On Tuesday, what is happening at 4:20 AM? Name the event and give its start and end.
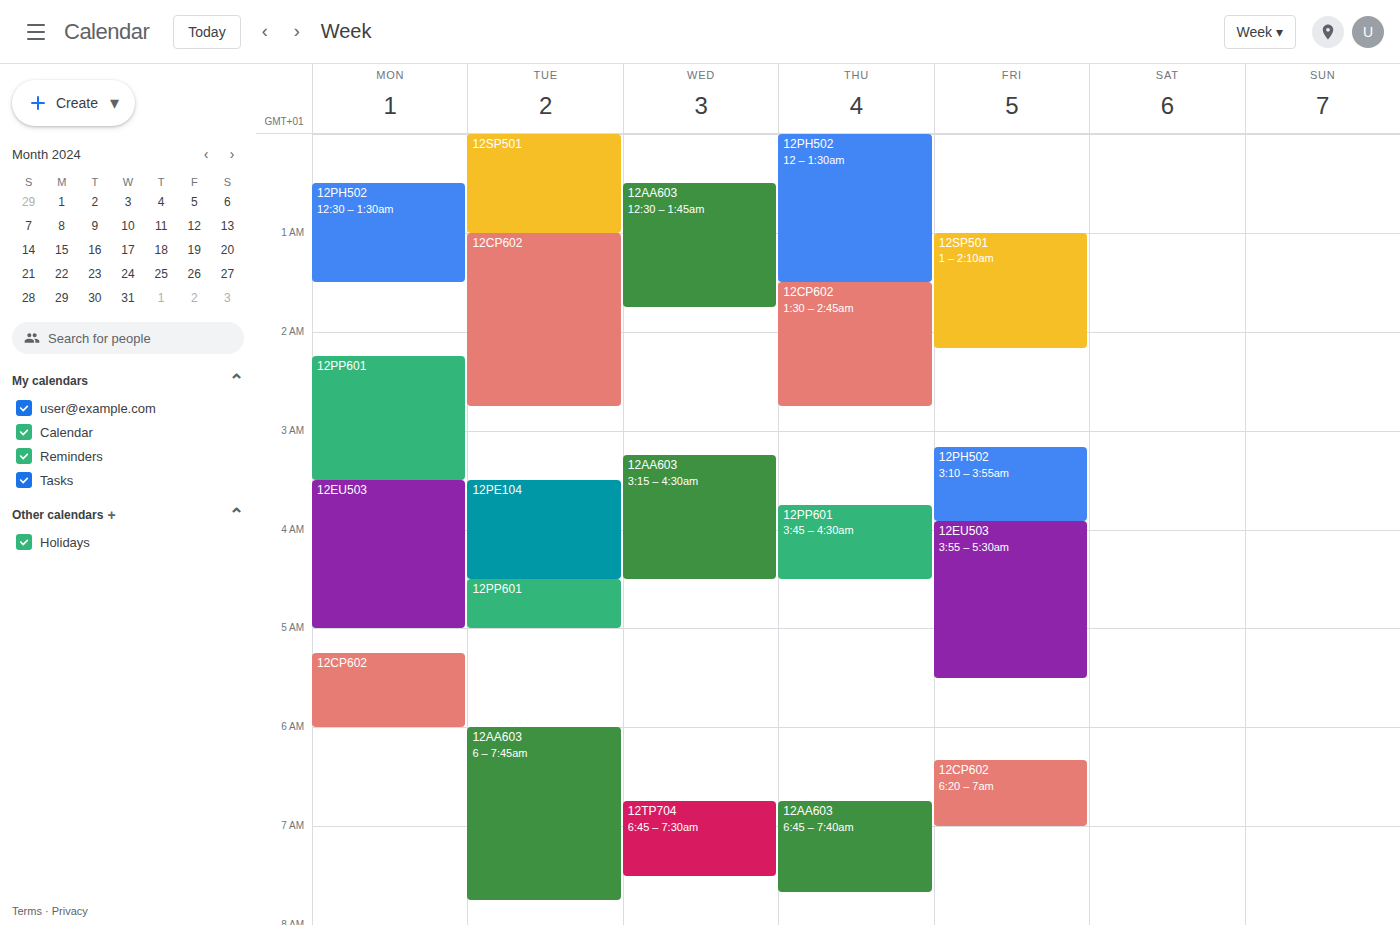
"12PE104", 3:30 AM to 4:30 AM